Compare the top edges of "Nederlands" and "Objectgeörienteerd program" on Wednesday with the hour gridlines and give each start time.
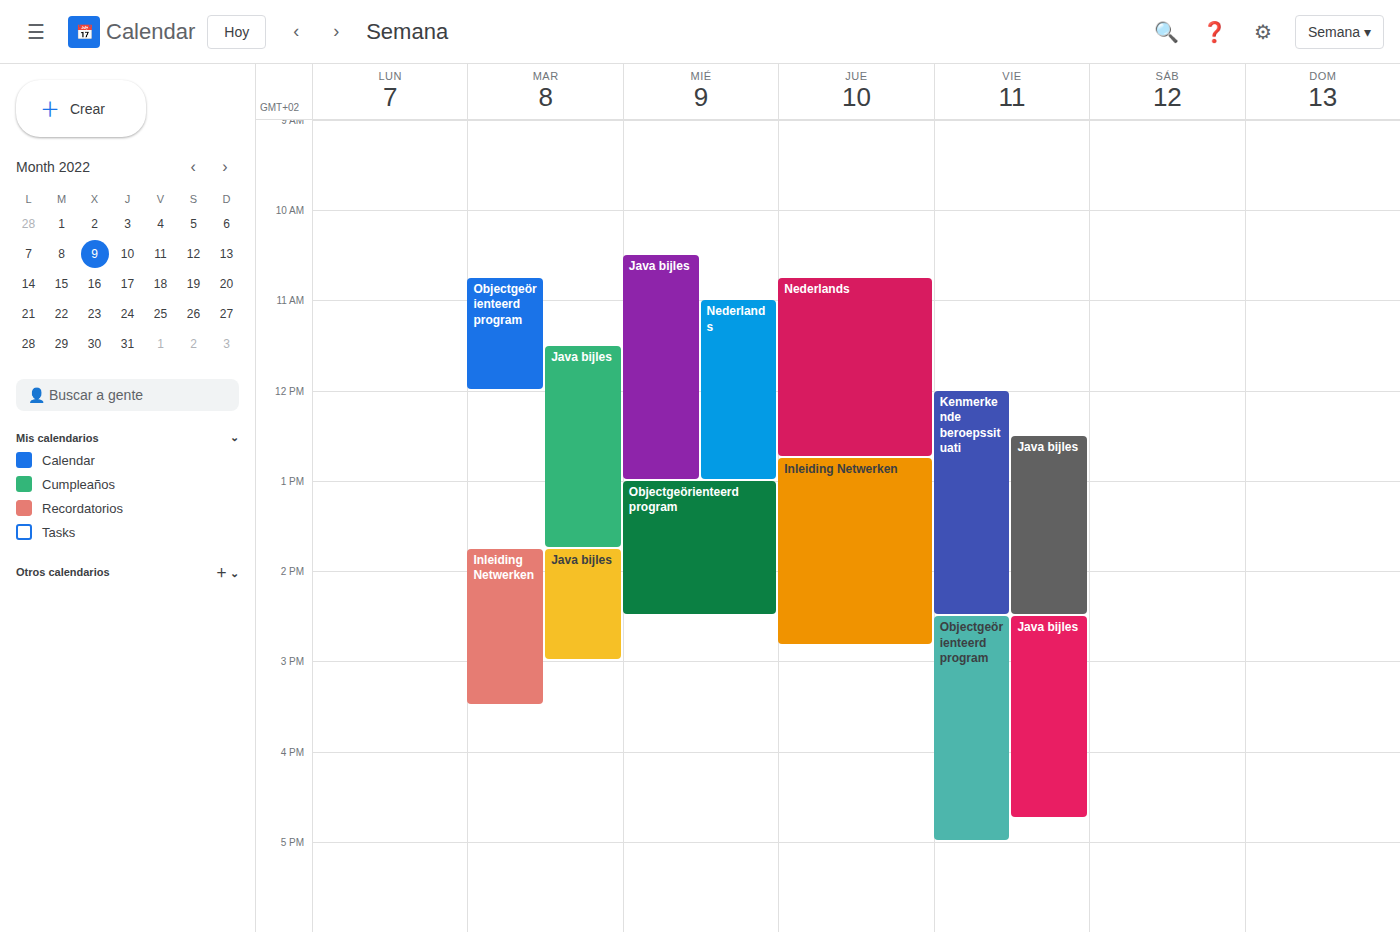
"Nederlands": 11:00 AM, exactly on the 11 AM line. "Objectgeörienteerd program": 1:00 PM, exactly on the 1 PM line.